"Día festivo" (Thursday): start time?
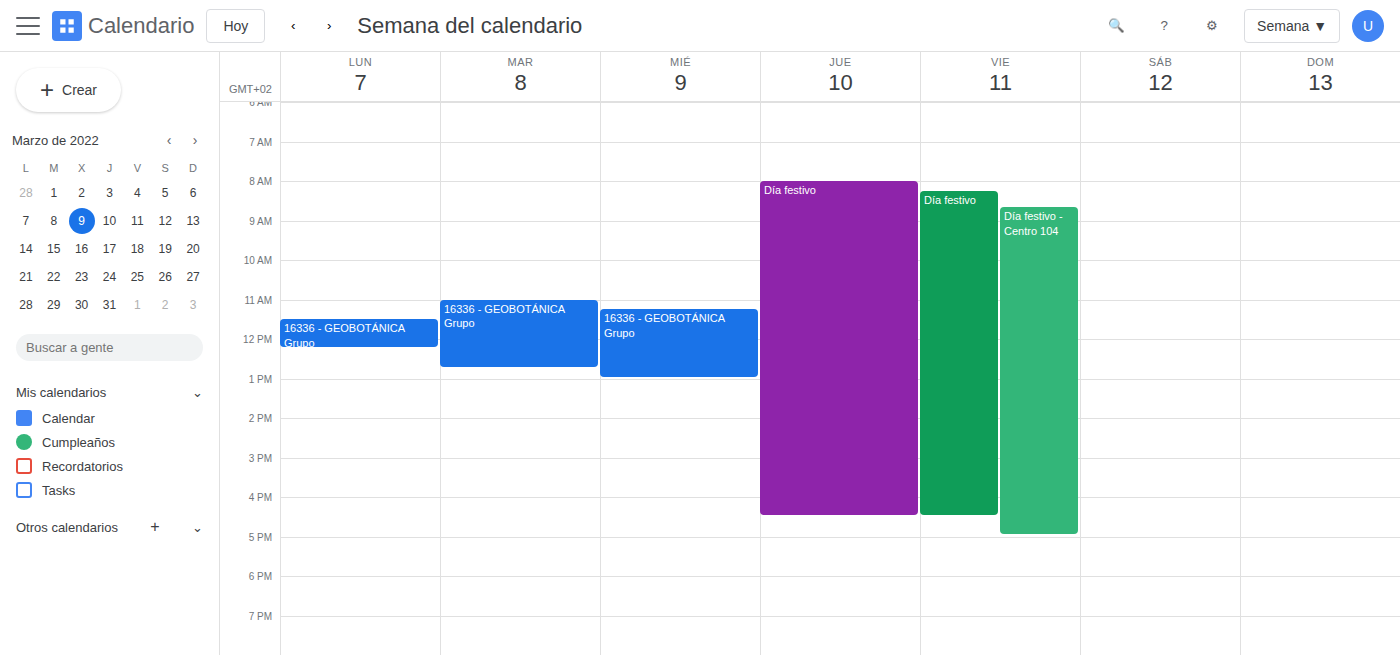
8:00 AM